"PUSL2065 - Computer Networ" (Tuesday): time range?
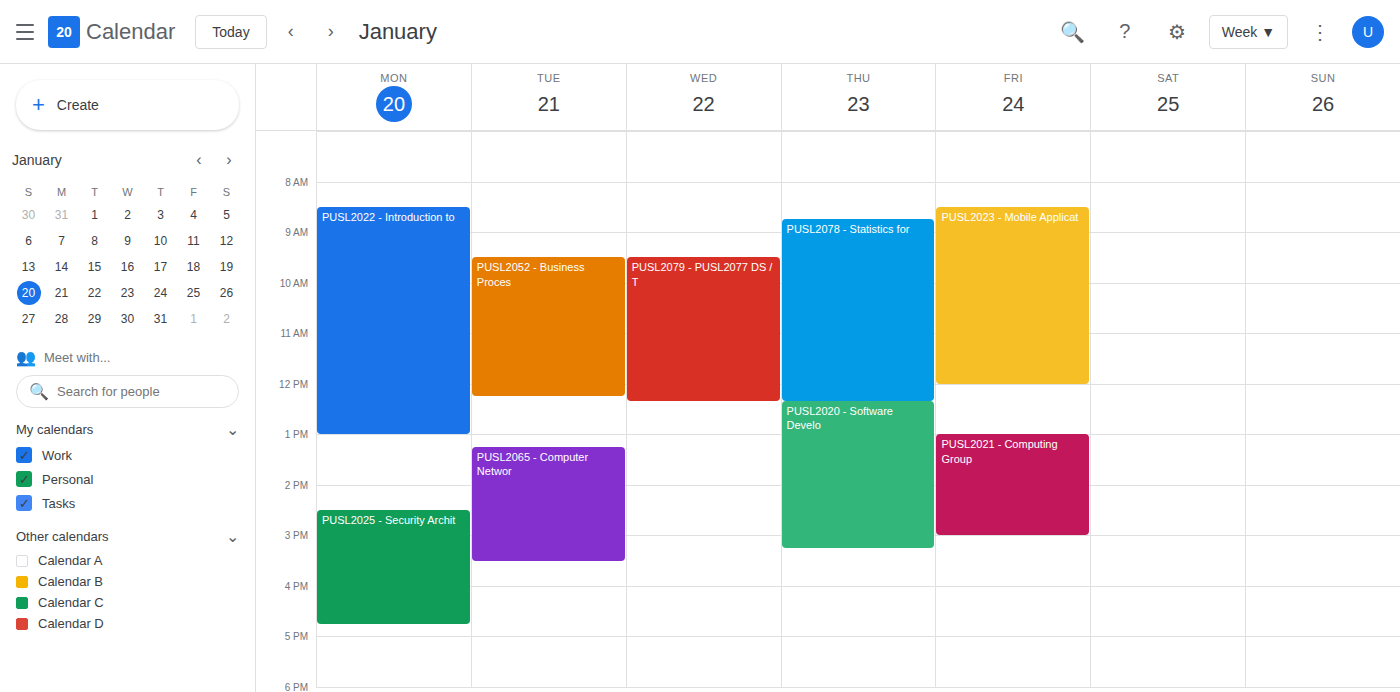
1:15 PM to 3:30 PM